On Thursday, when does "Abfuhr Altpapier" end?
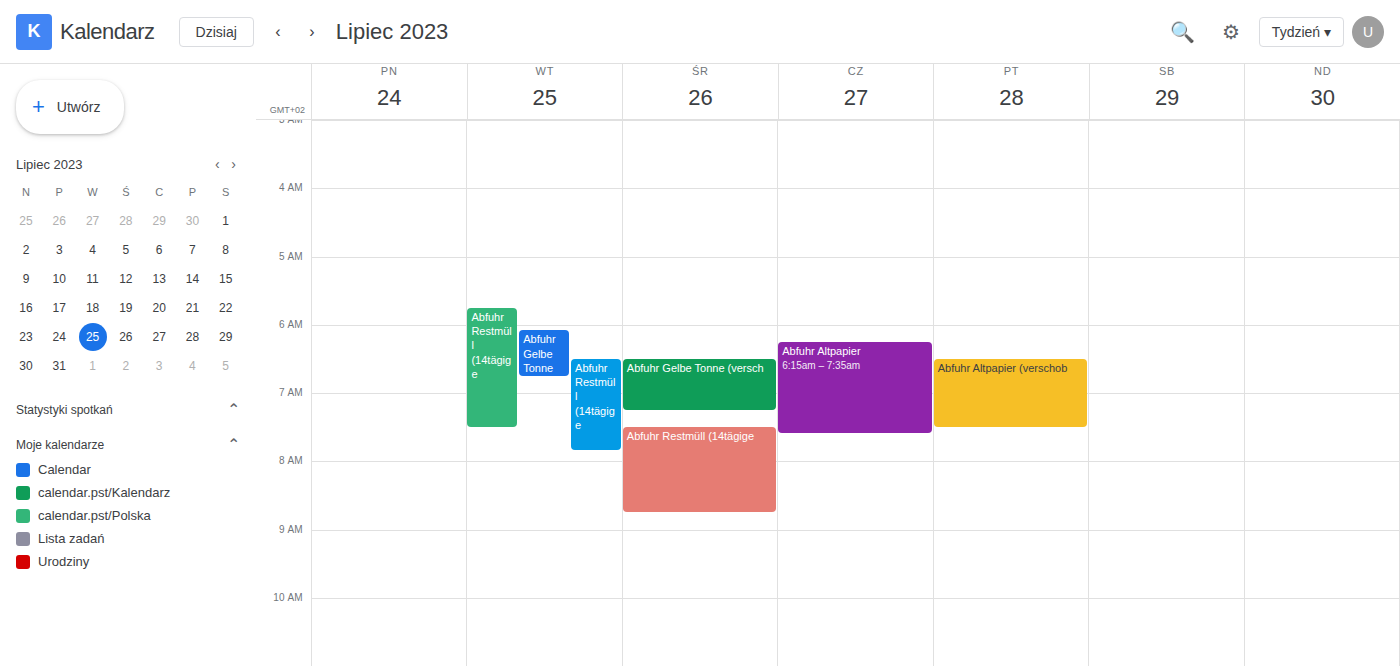
7:35 AM